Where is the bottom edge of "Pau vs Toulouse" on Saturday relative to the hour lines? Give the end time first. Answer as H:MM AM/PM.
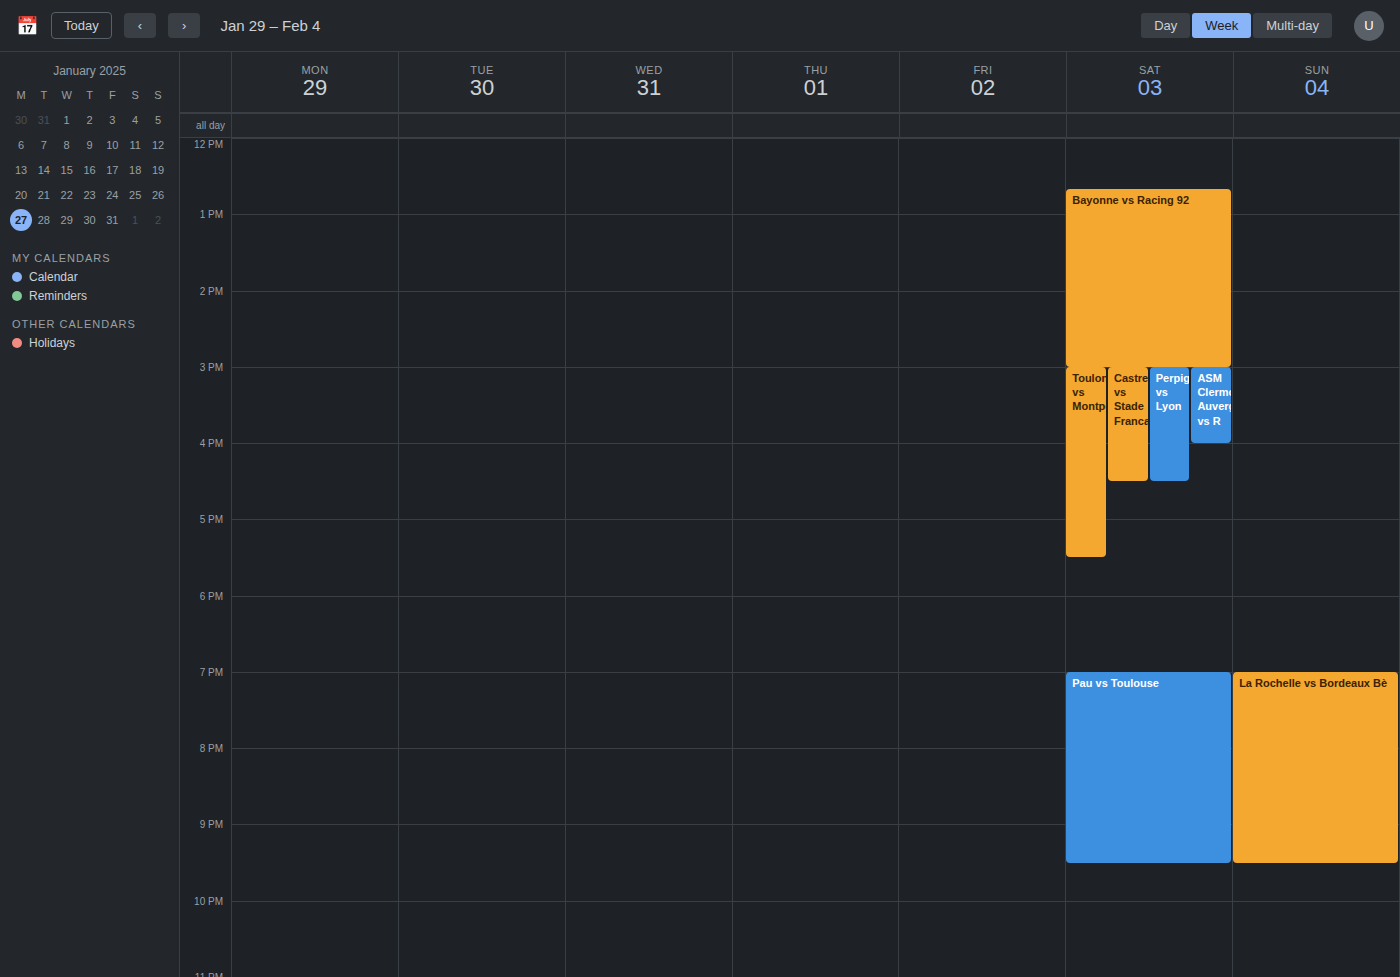
9:30 PM -- halfway between the 9 PM and 10 PM lines.